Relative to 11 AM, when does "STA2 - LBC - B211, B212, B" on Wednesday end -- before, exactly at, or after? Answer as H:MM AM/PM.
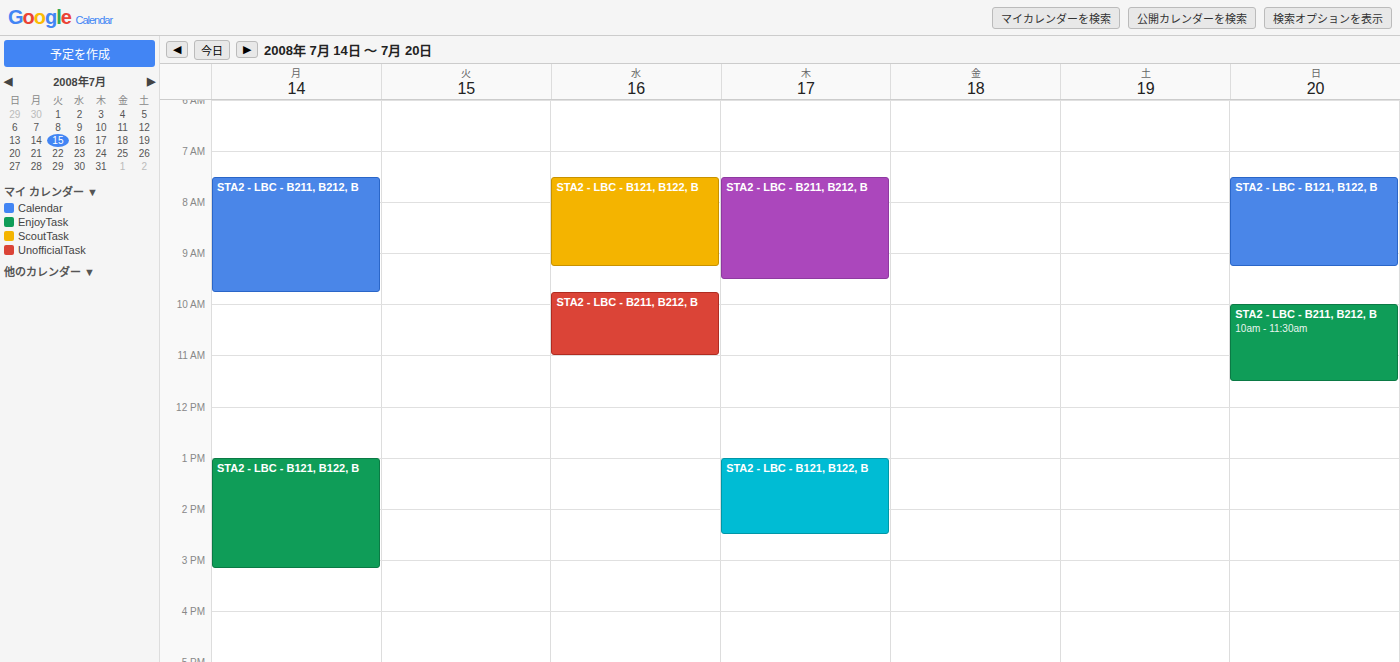
11:00 AM -- exactly at 11 AM, on the 11 AM line.